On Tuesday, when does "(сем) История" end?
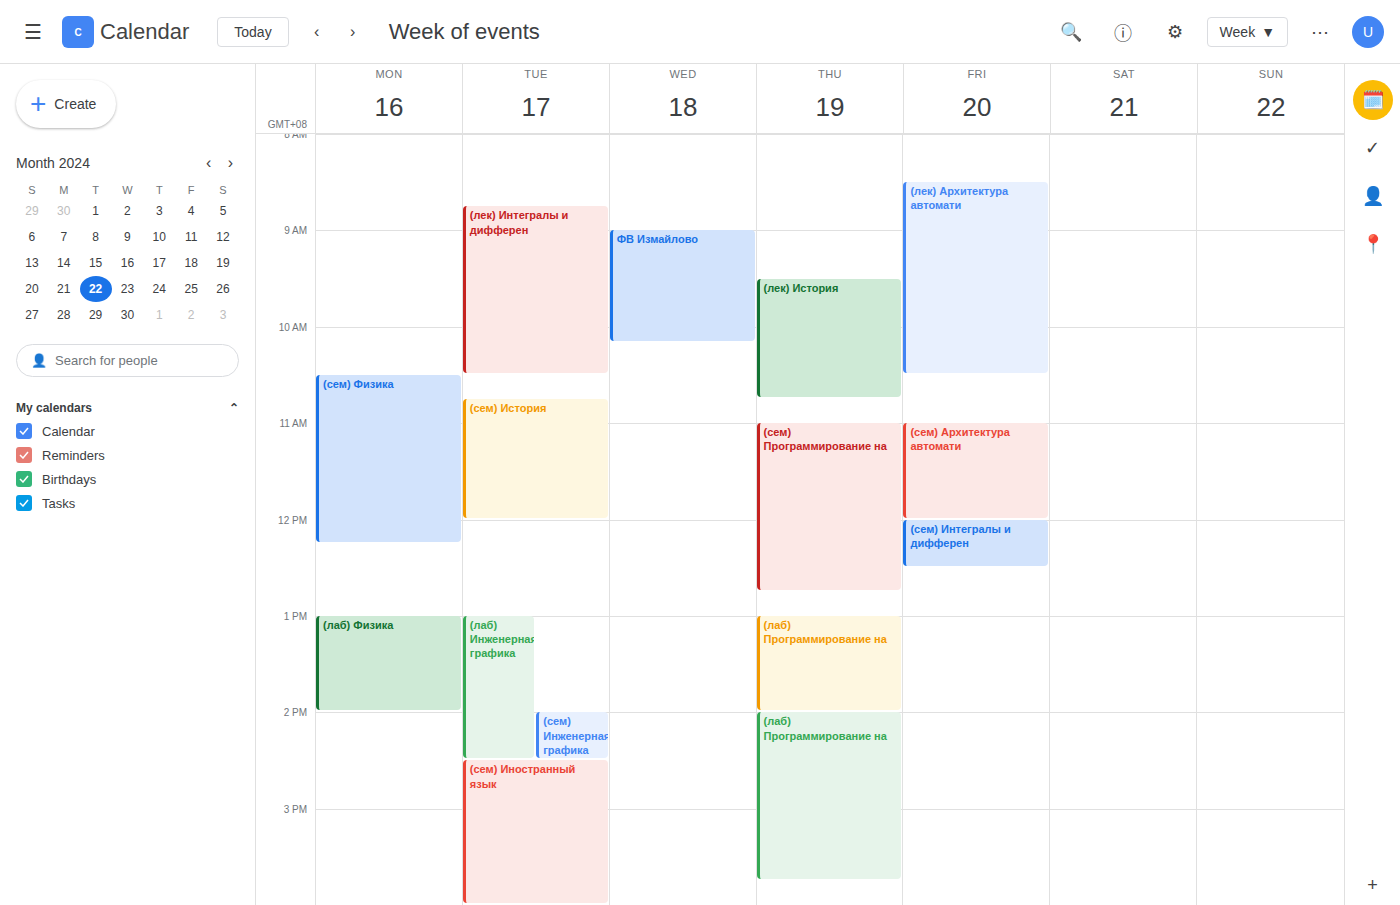
12:00 PM